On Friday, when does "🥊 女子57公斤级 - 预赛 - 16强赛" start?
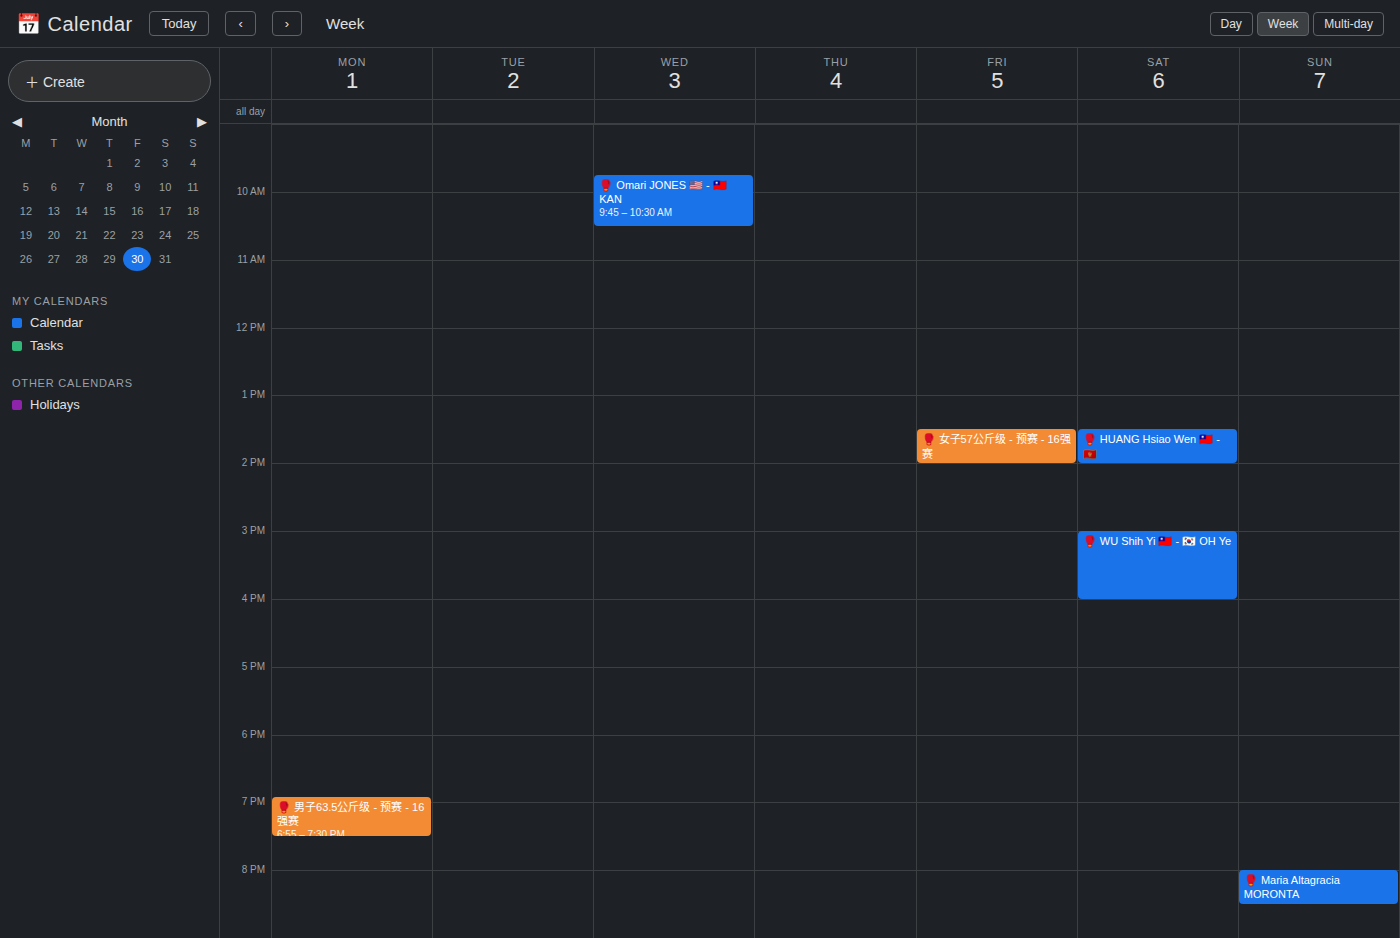
1:30 PM